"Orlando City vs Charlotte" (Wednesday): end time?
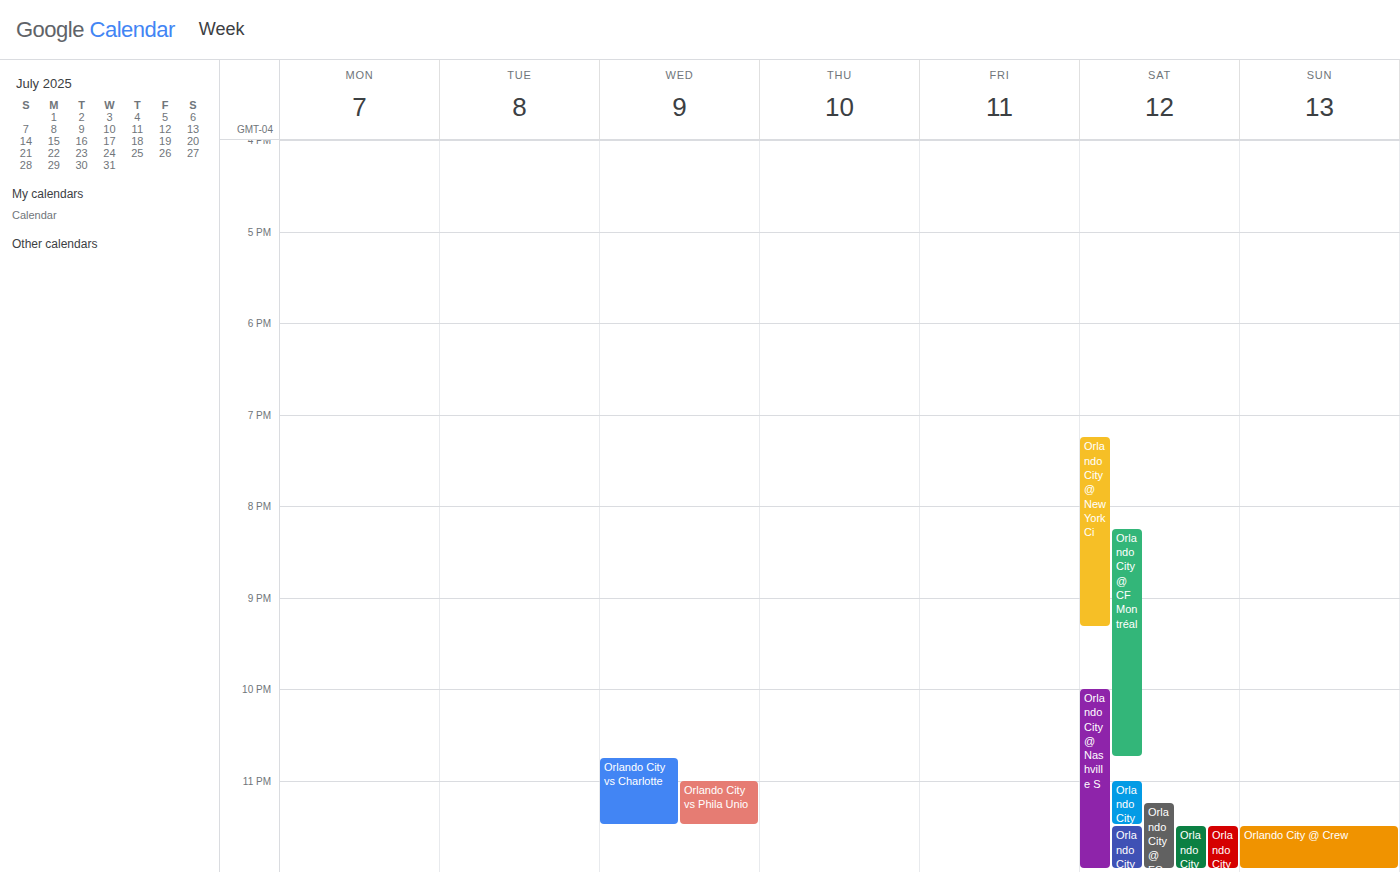
11:30 PM